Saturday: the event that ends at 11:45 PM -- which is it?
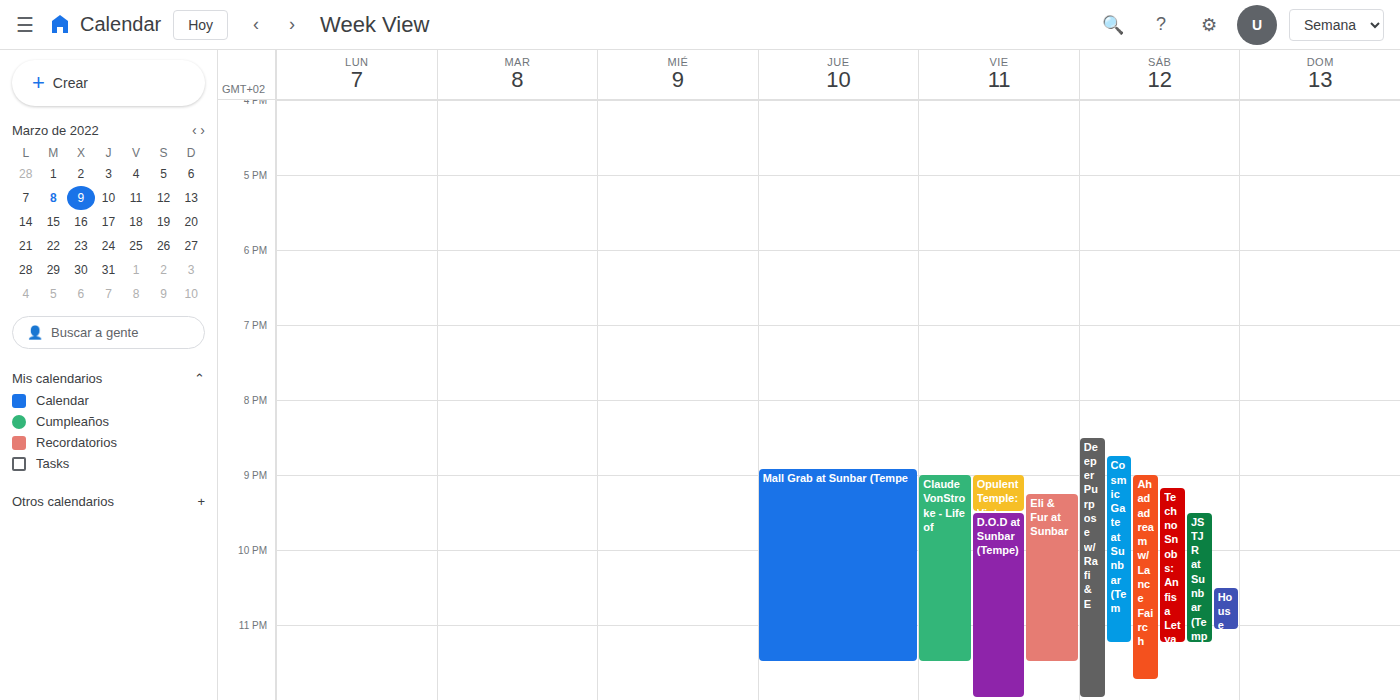
"Ahadadream w/ Lance Fairch"